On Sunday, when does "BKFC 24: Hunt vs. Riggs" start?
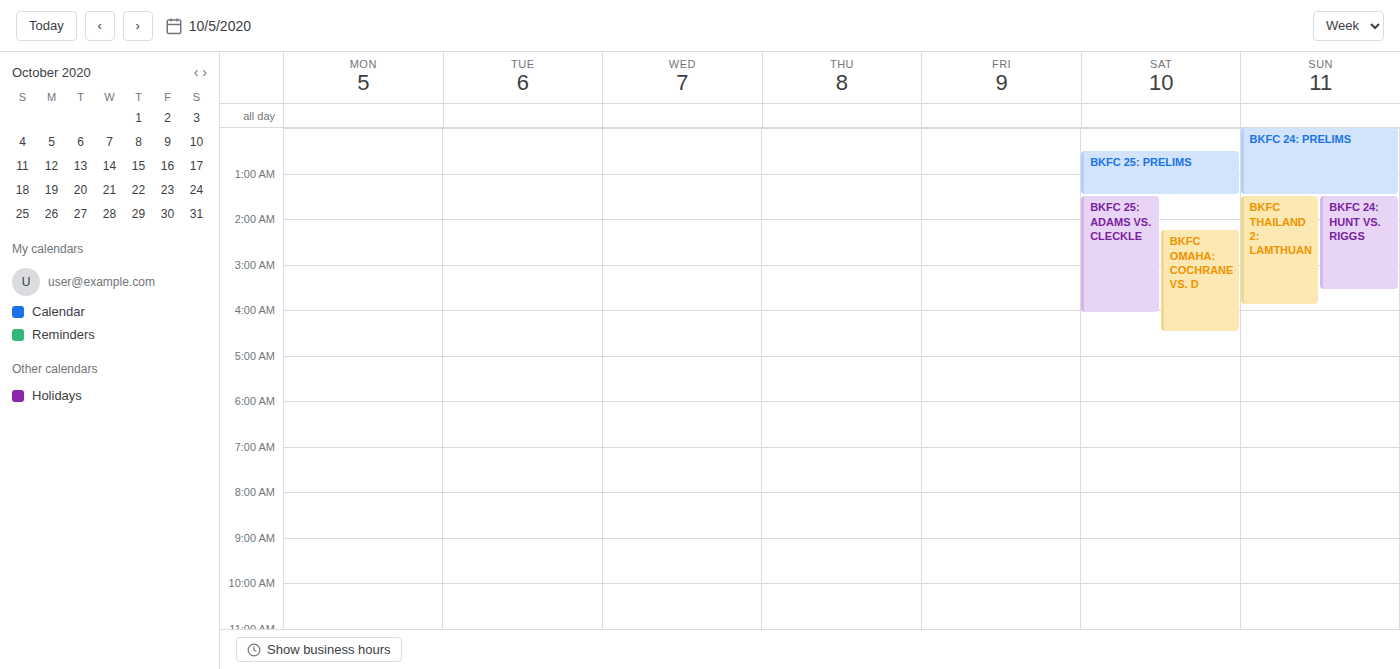
1:30 AM